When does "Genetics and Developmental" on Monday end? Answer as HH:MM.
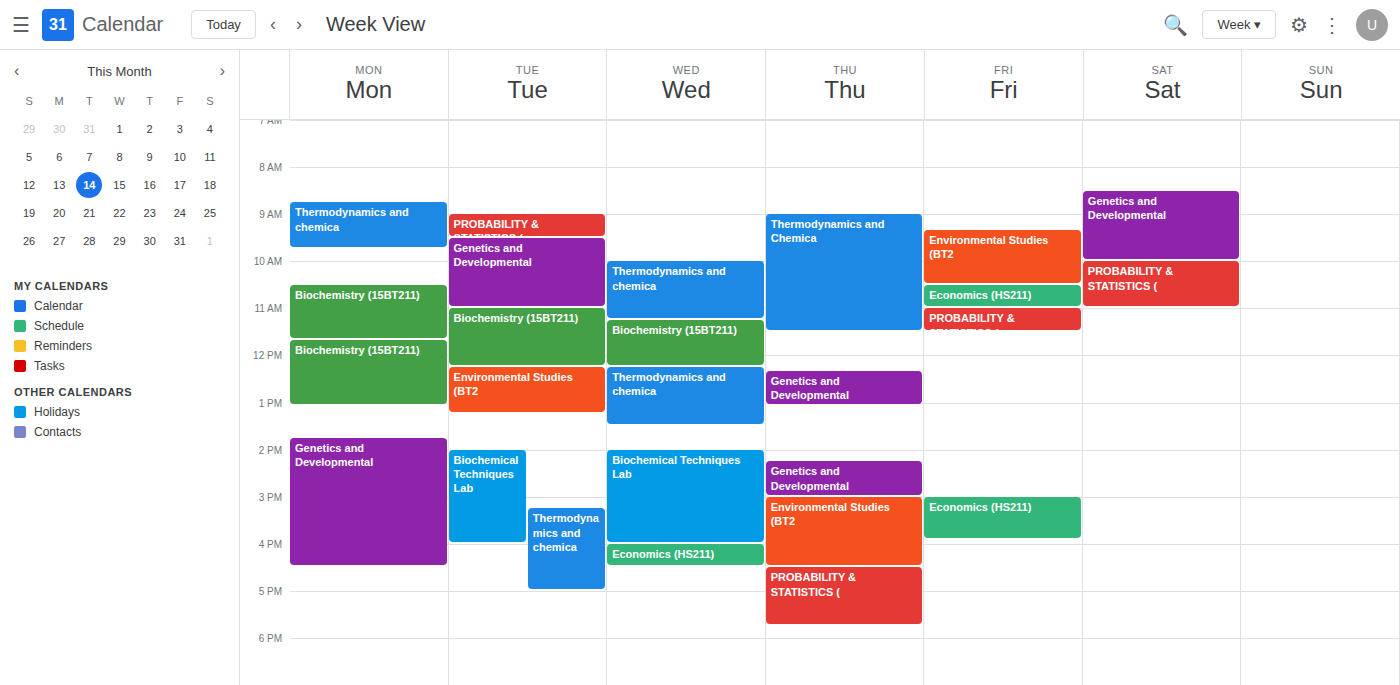
16:30